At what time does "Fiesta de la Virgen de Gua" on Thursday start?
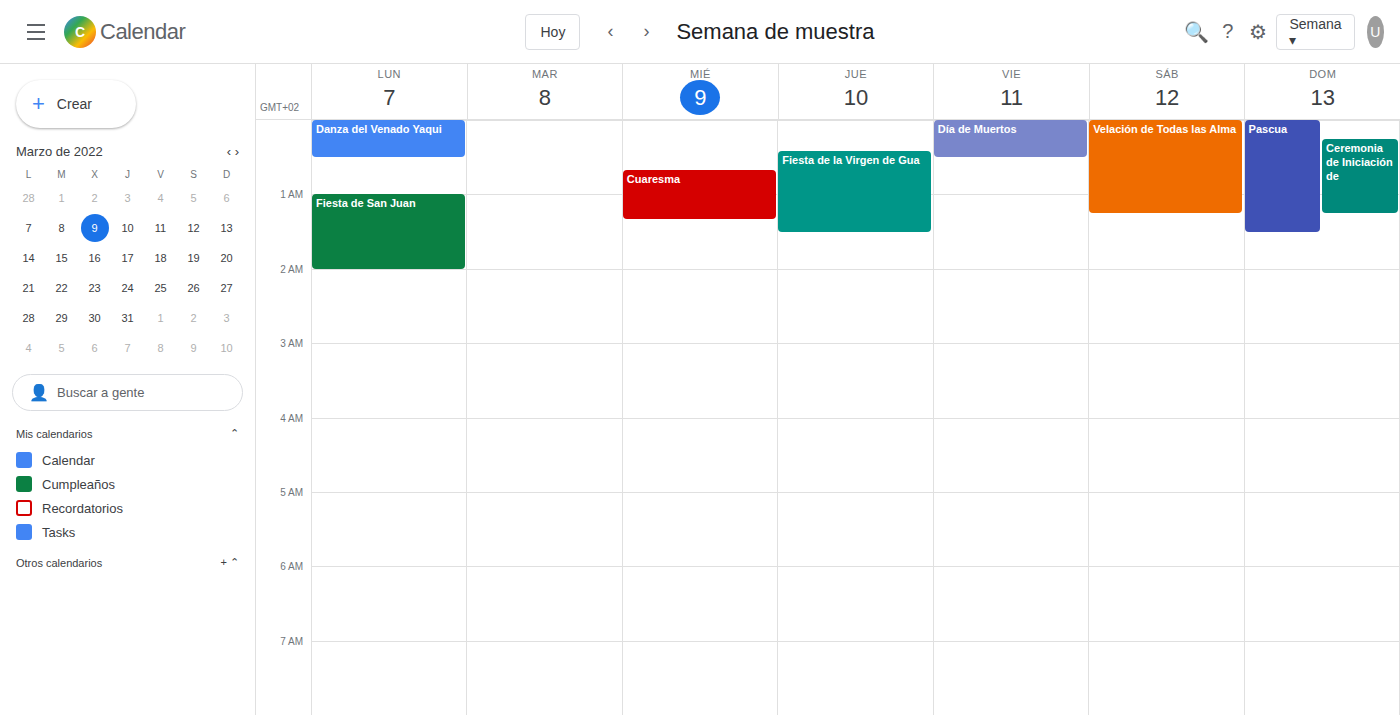
12:25 AM